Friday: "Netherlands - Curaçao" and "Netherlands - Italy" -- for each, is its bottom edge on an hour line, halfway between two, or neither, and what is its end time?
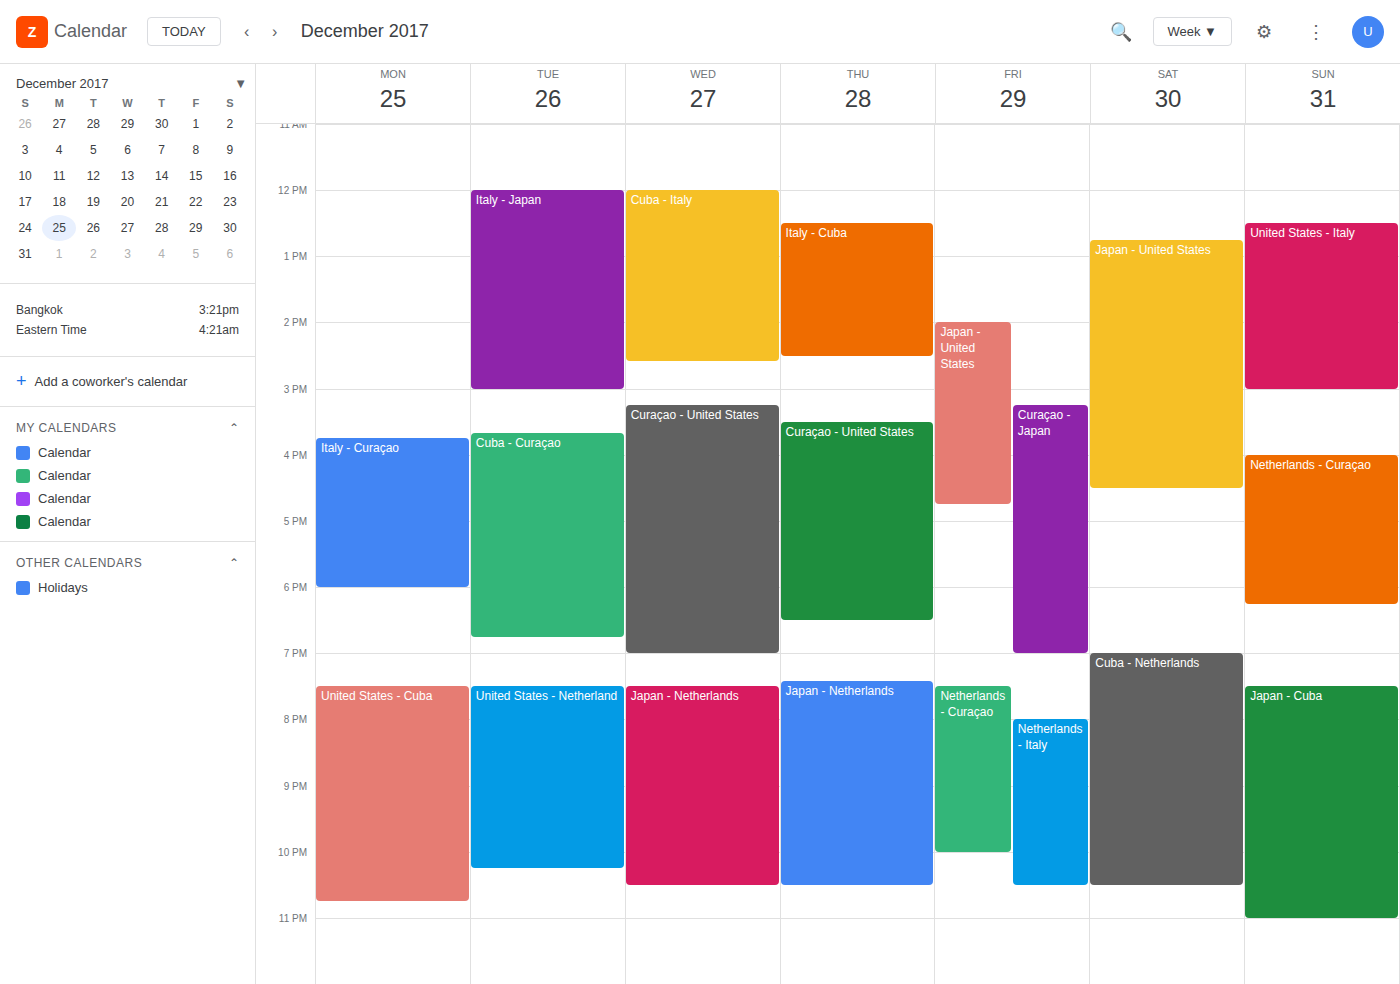
"Netherlands - Curaçao": 22:00, exactly on the 22:00 line. "Netherlands - Italy": 22:30, halfway between the 22:00 and 23:00 lines.